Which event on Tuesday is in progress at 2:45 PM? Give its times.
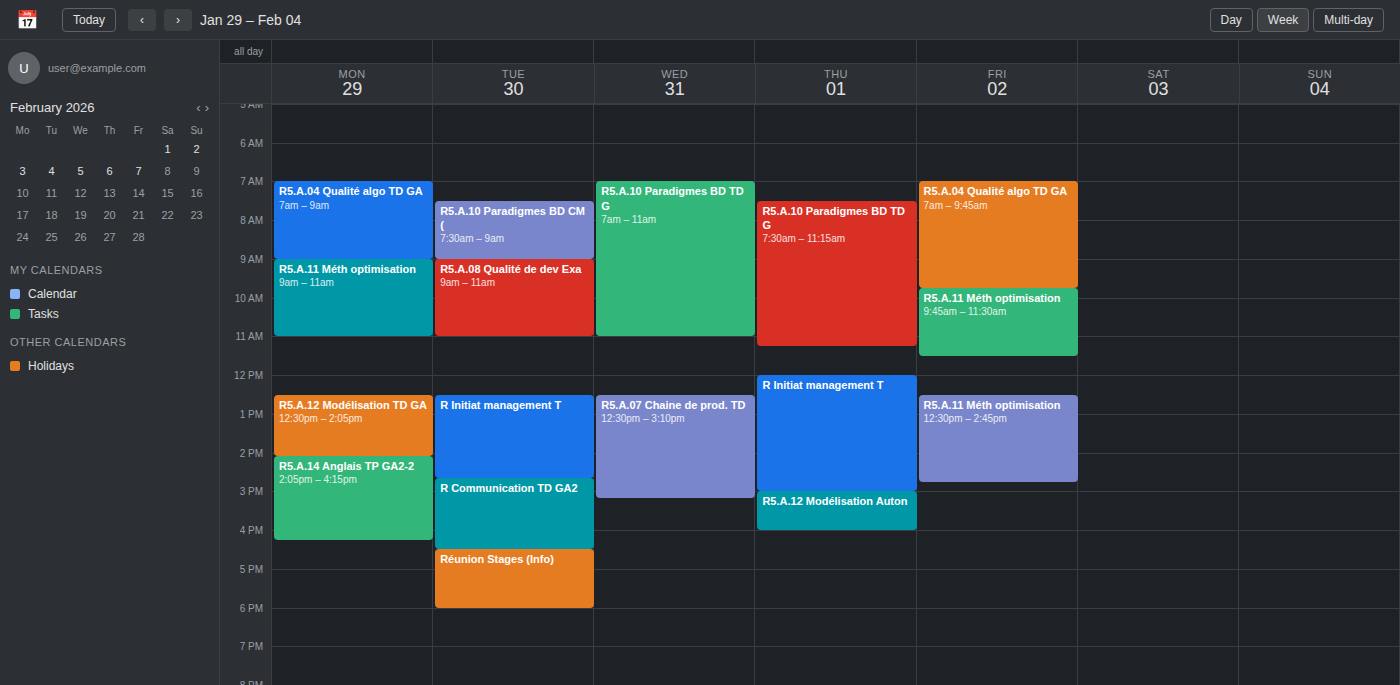
"R Communication TD GA2", 2:40 PM to 4:30 PM